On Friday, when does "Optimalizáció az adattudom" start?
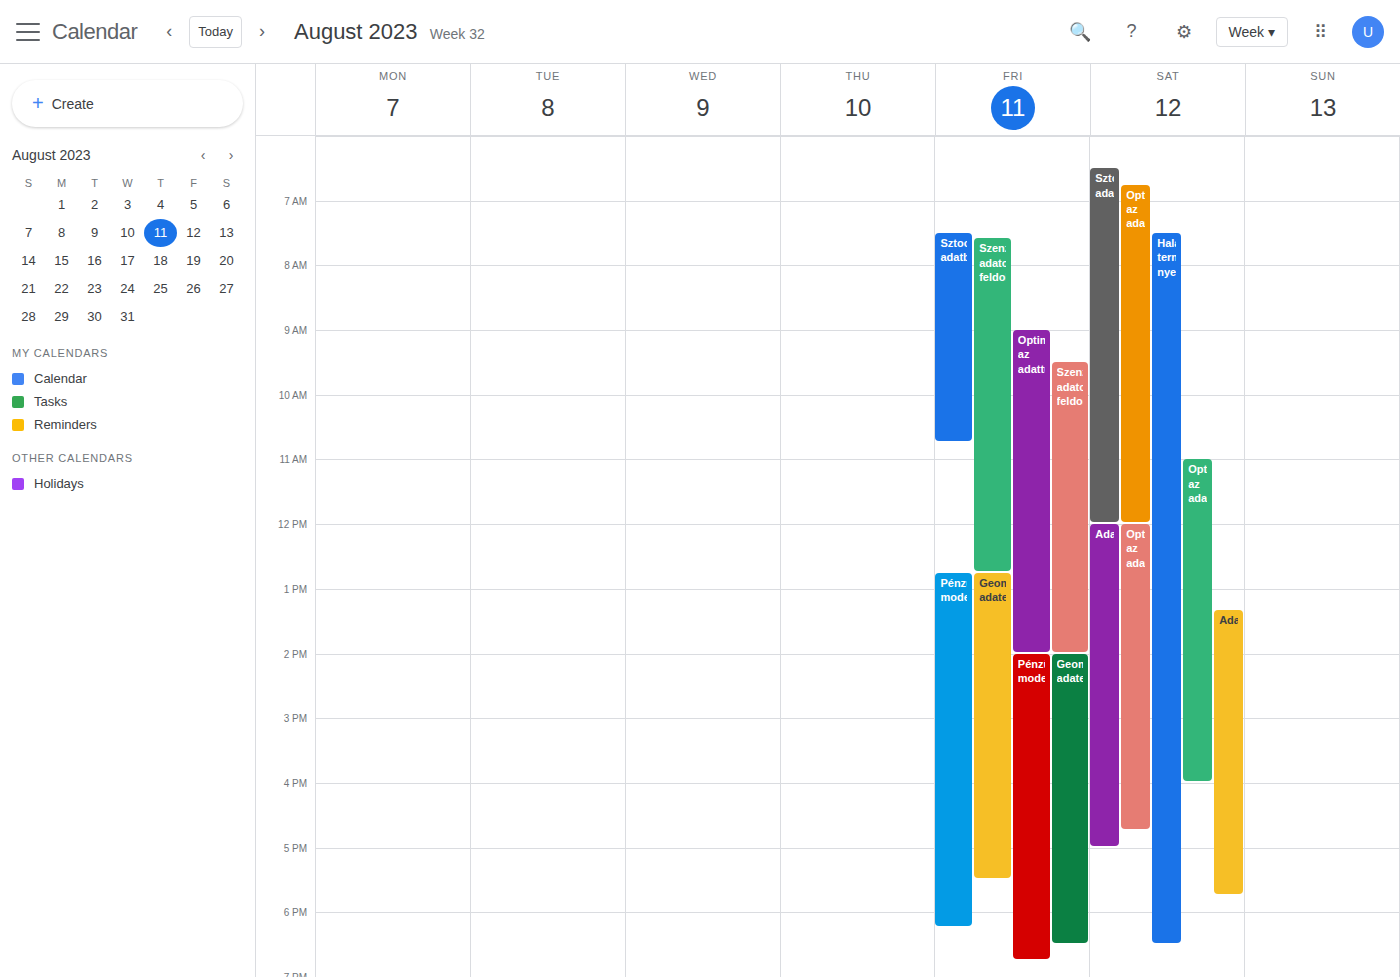
09:00